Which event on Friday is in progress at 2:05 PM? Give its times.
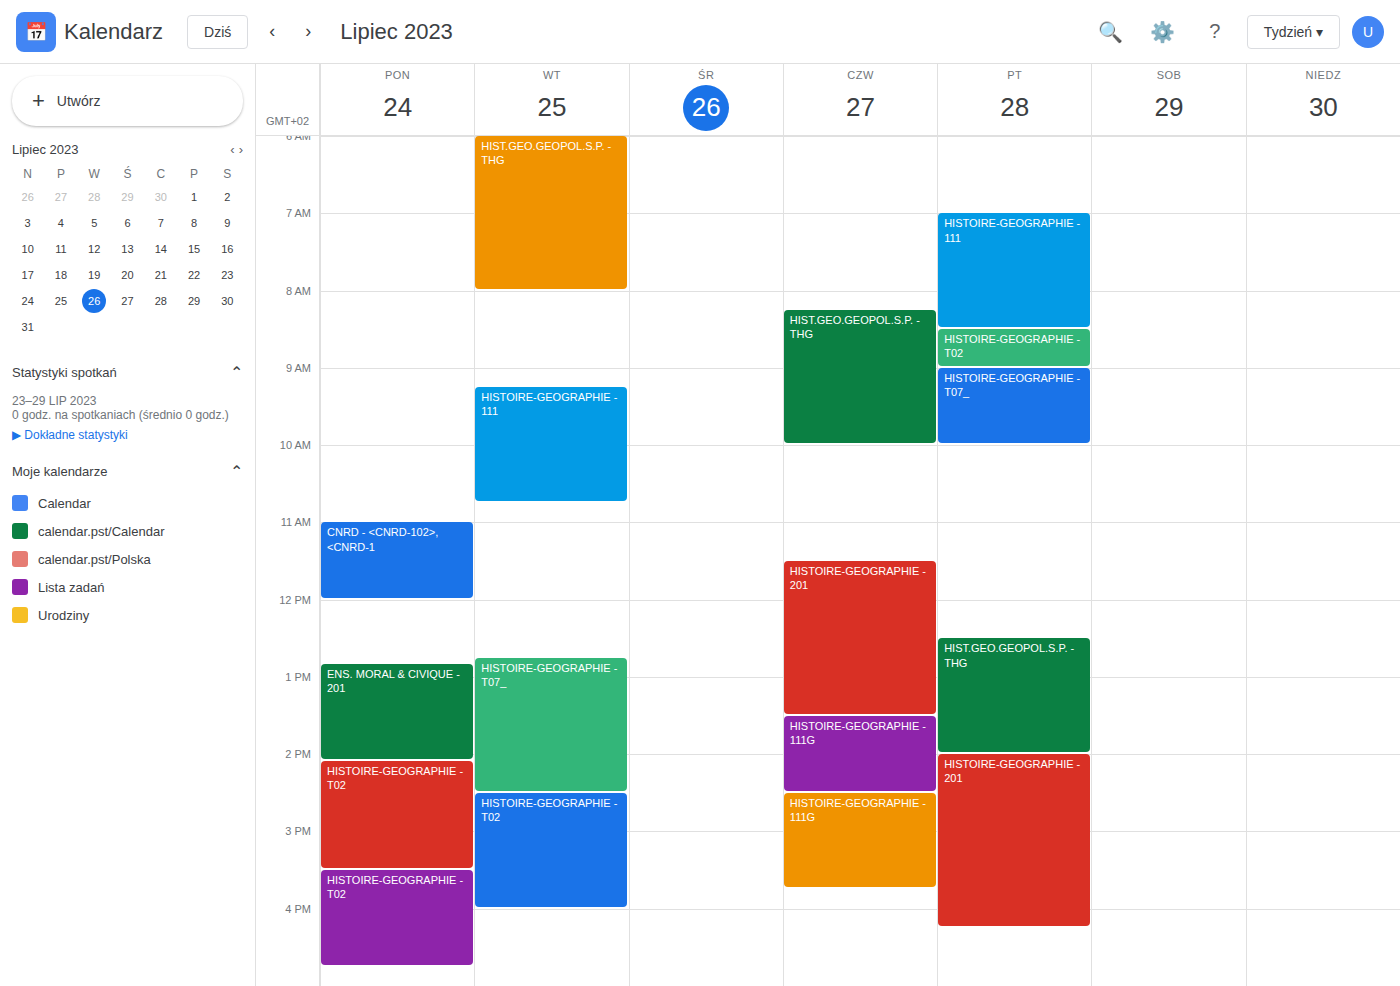
"HISTOIRE-GEOGRAPHIE - 201", 2:00 PM to 4:15 PM